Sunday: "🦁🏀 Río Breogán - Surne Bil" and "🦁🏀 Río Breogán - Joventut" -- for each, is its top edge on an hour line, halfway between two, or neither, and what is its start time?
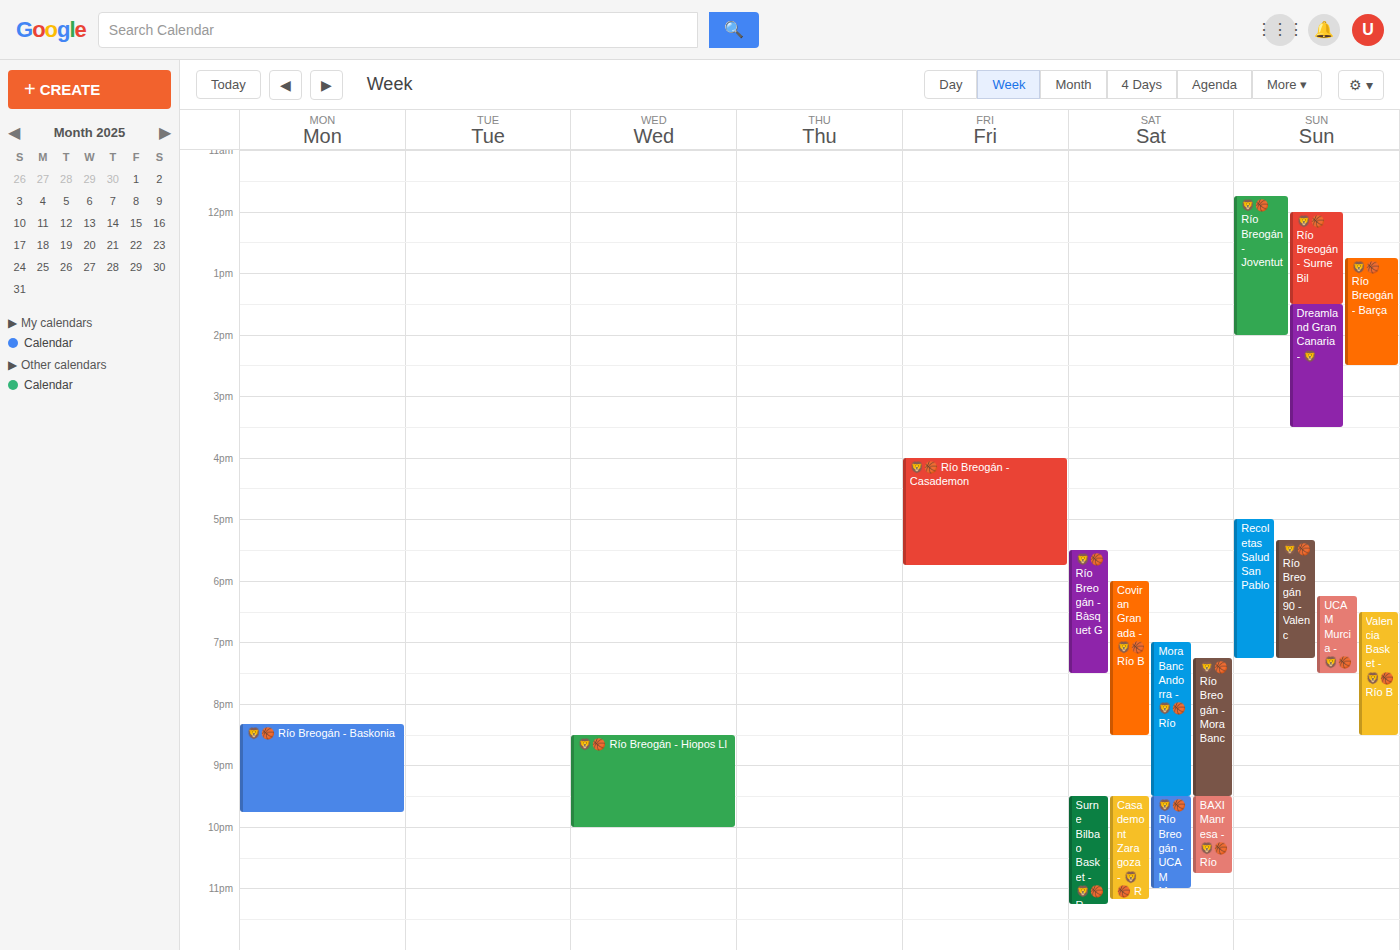
"🦁🏀 Río Breogán - Surne Bil": 12:00 PM, exactly on the 12 PM line. "🦁🏀 Río Breogán - Joventut": 11:45 AM, neither: three quarters of the way from the 11 AM line to the 12 PM line.